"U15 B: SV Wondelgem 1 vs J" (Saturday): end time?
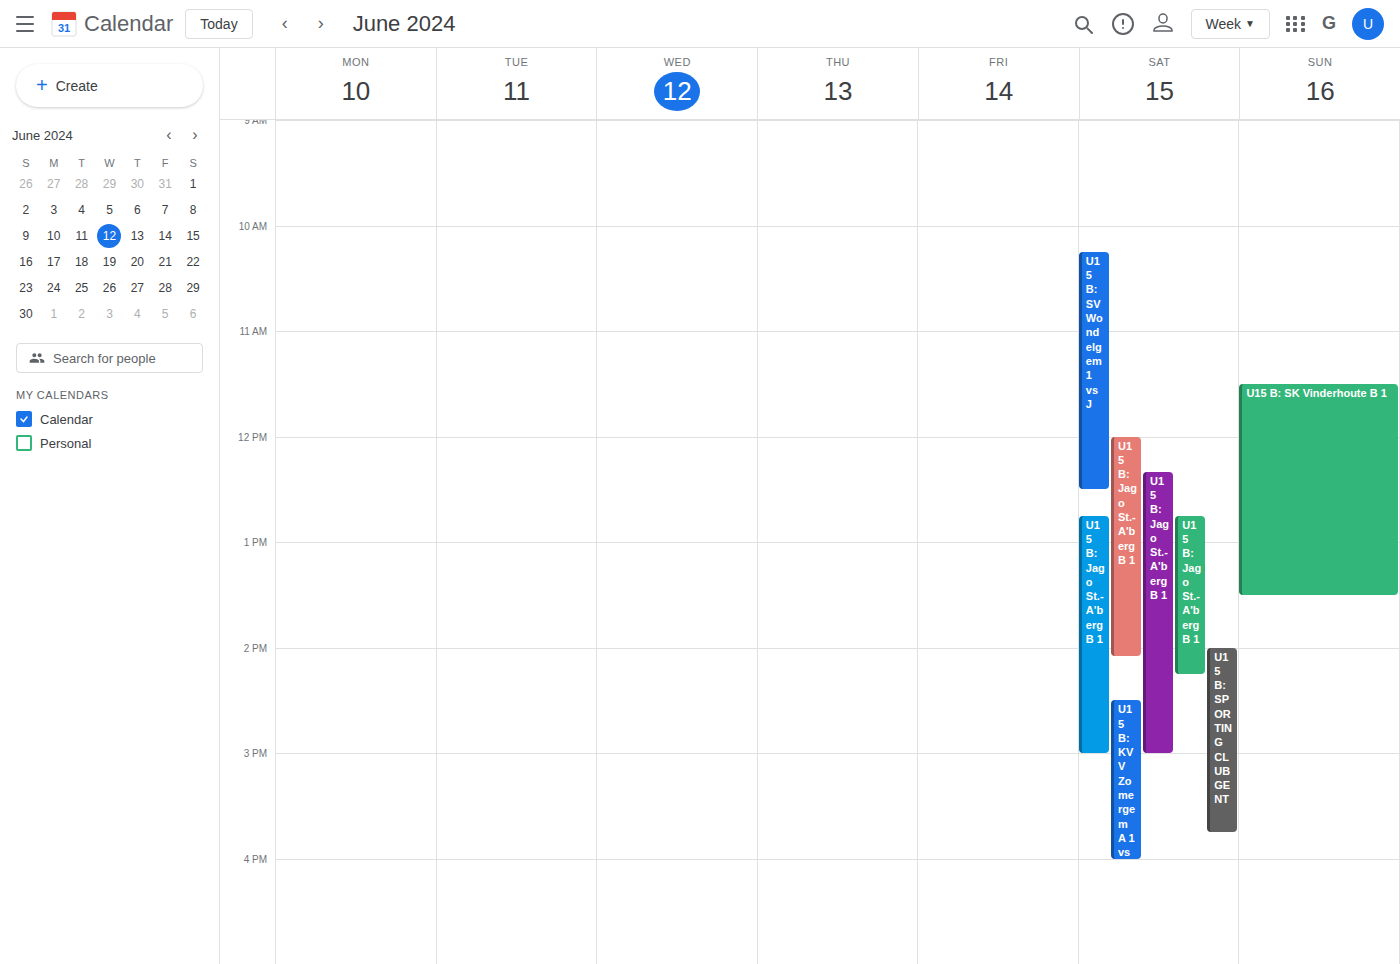
12:30 PM